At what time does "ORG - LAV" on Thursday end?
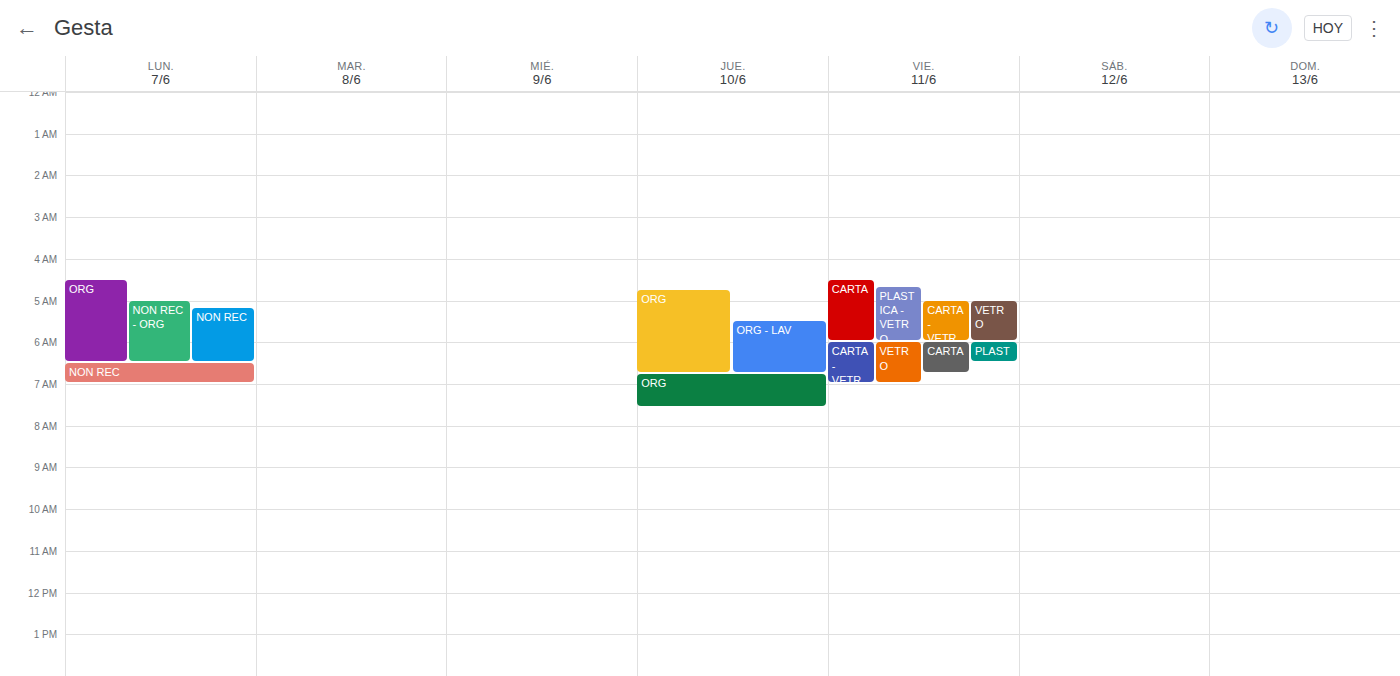
06:45